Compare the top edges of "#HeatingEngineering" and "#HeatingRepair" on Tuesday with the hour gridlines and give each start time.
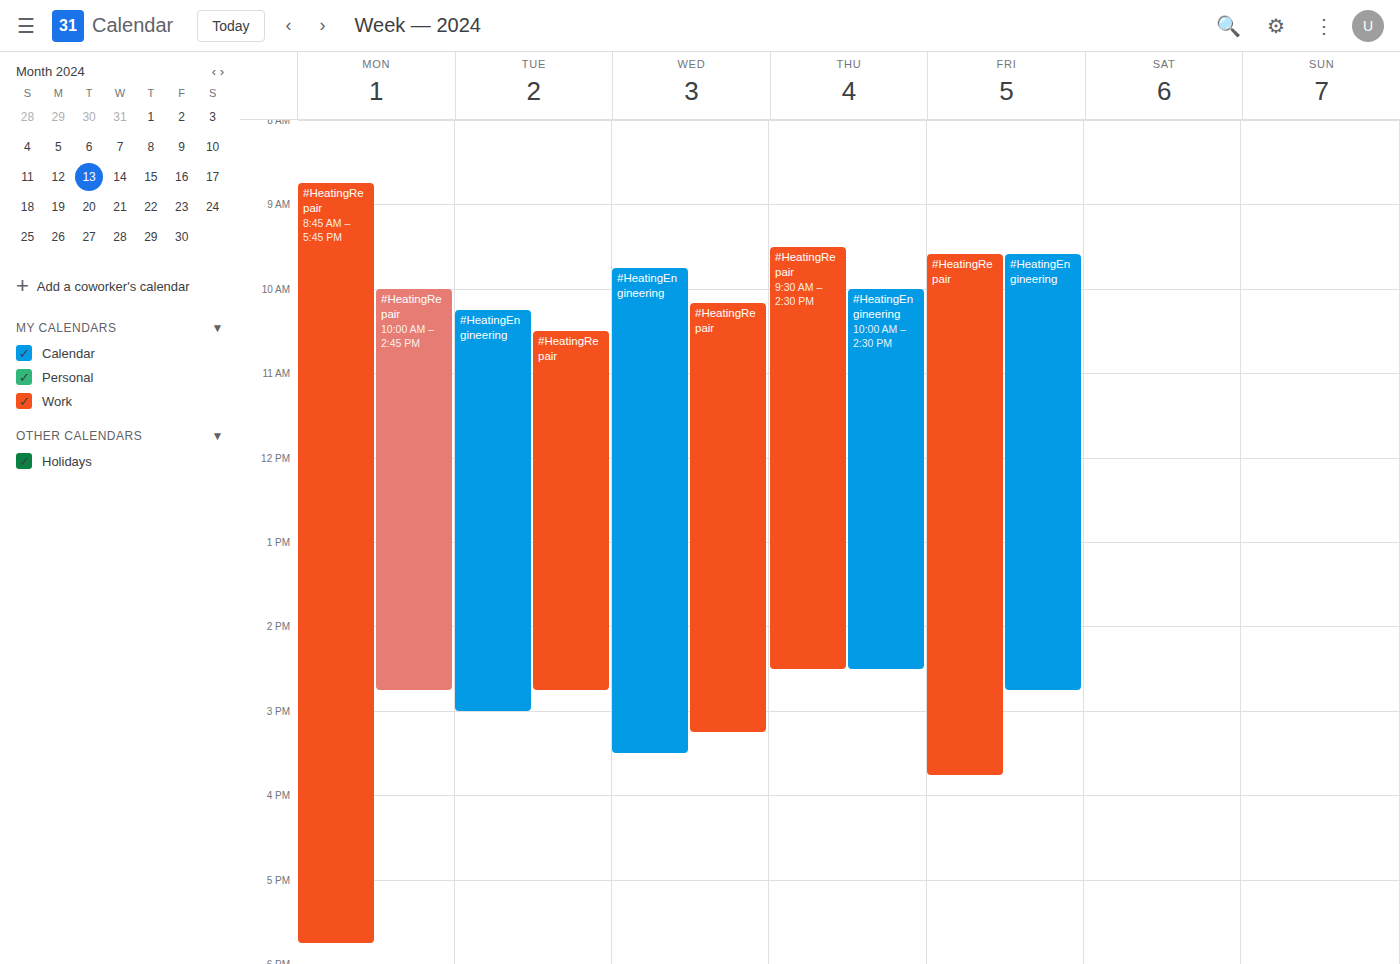
"#HeatingEngineering": 10:15 AM, neither: a quarter of the way from the 10 AM line to the 11 AM line. "#HeatingRepair": 10:30 AM, halfway between the 10 AM and 11 AM lines.